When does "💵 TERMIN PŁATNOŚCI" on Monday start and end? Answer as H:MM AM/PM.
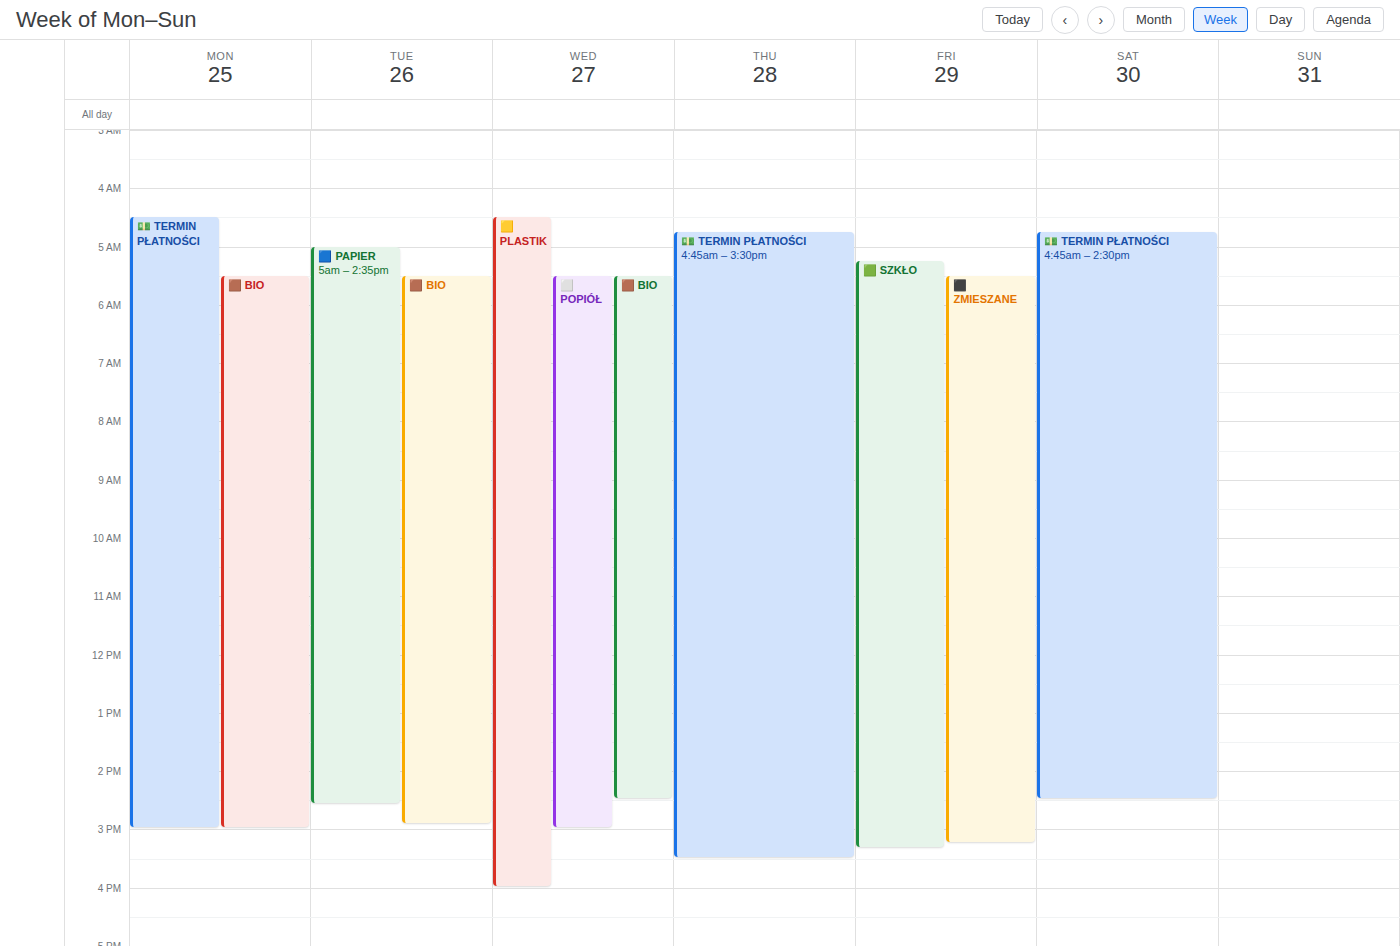
4:30 AM to 3:00 PM